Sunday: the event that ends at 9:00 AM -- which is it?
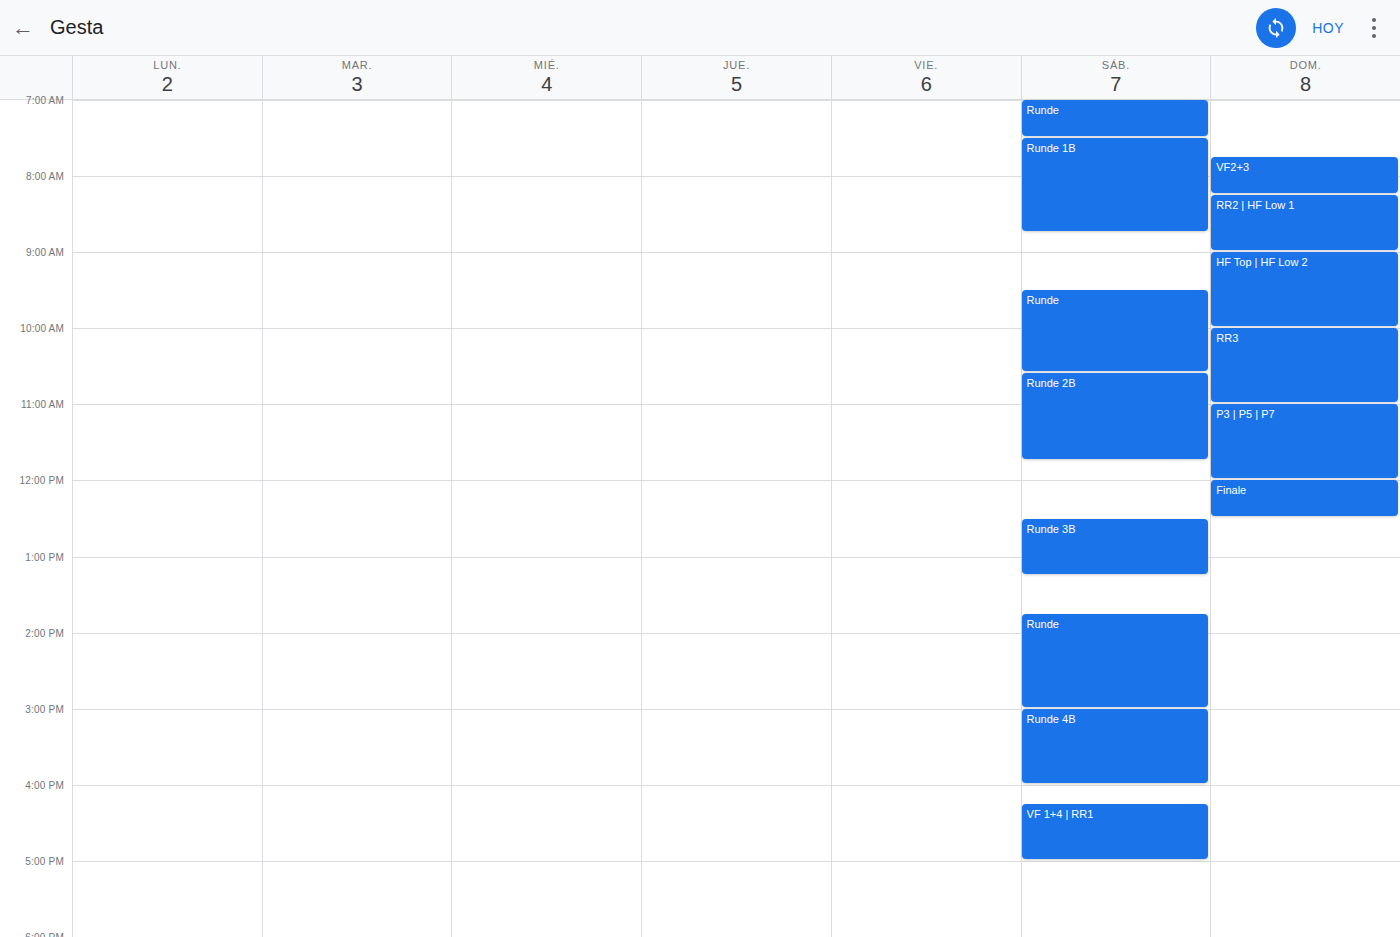
"RR2 | HF Low 1"